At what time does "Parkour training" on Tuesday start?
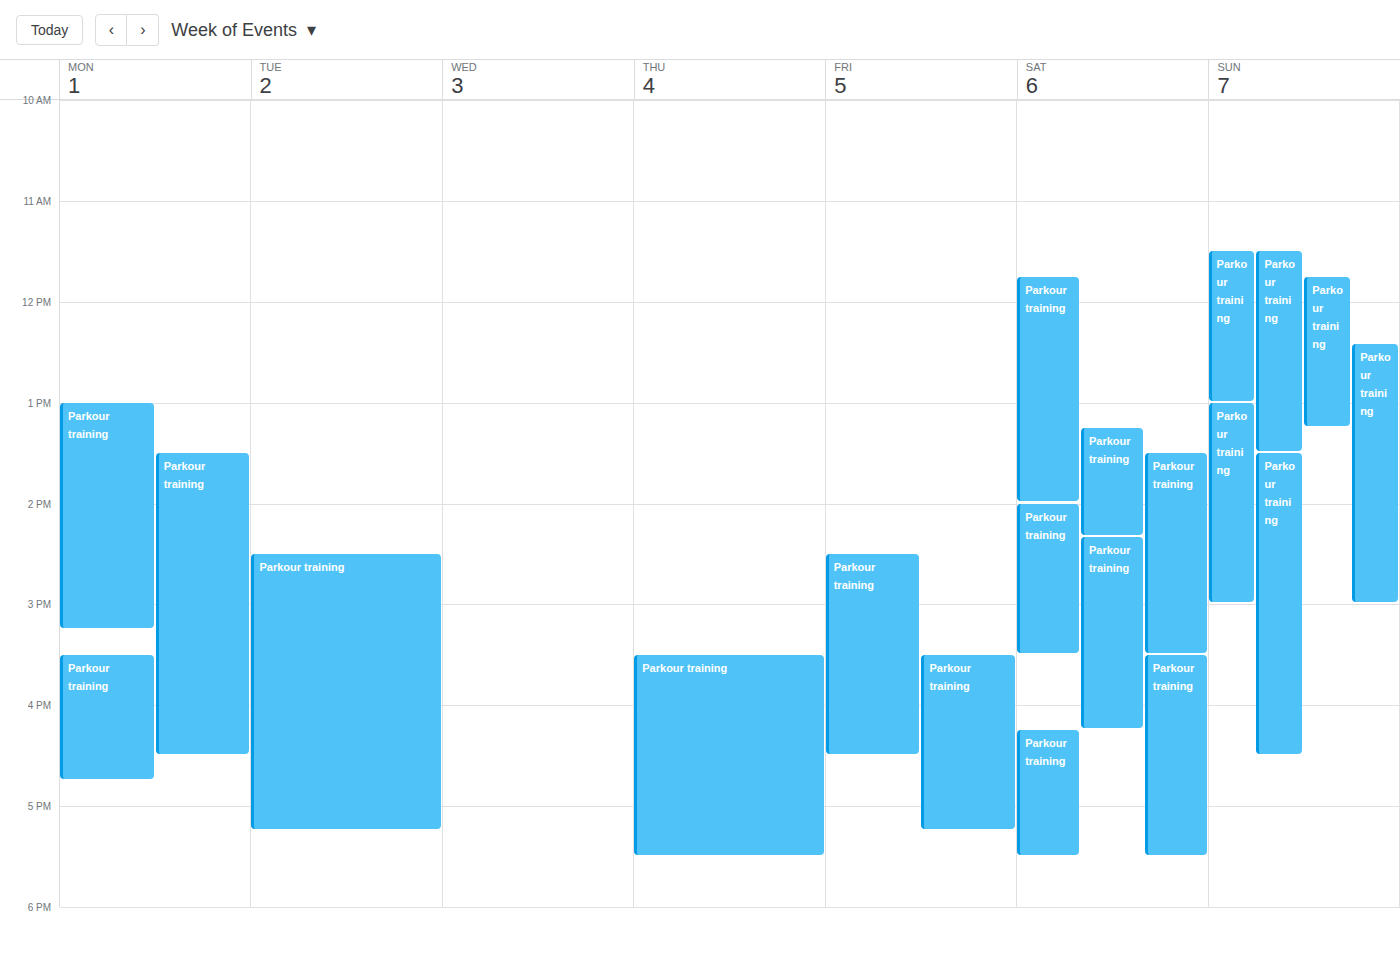
2:30 PM